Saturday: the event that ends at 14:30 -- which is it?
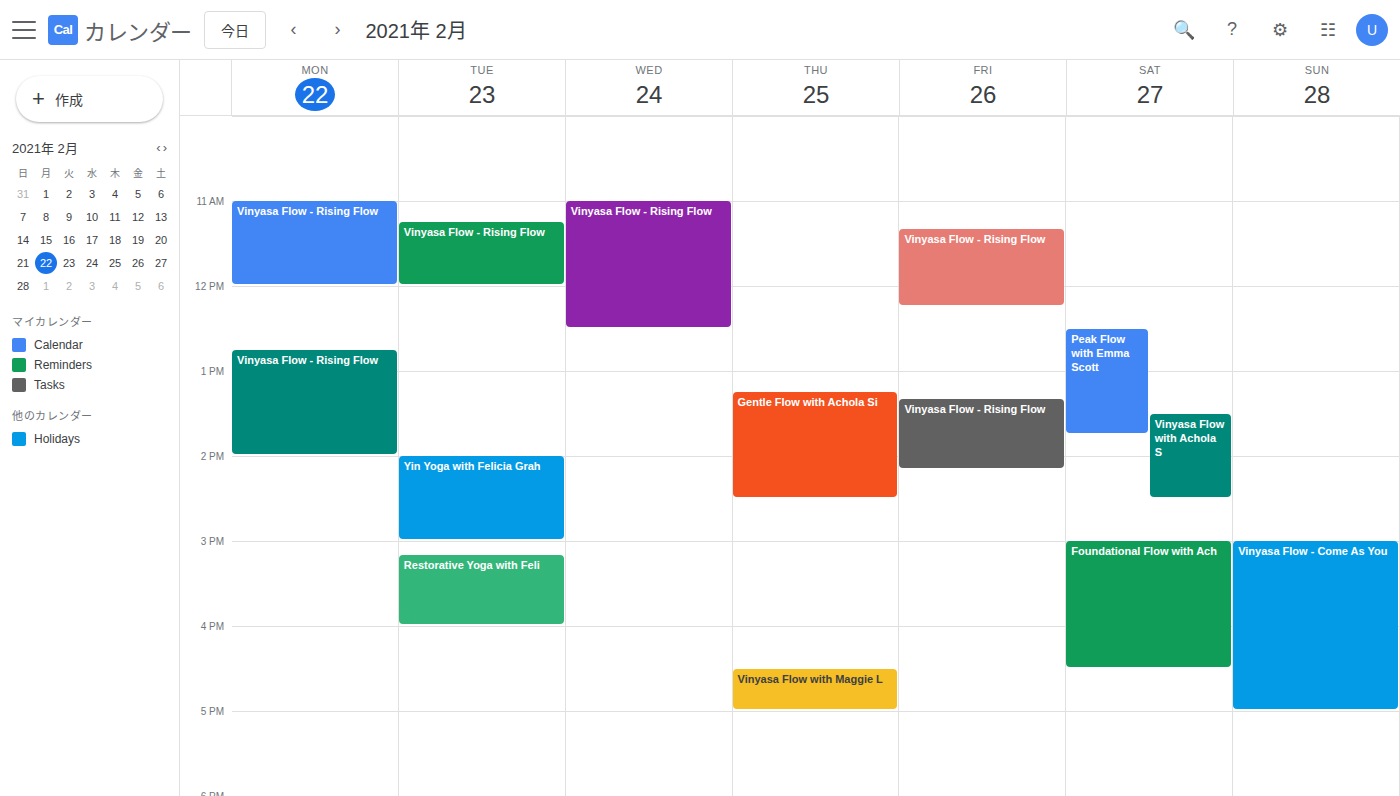
"Vinyasa Flow with Achola S"